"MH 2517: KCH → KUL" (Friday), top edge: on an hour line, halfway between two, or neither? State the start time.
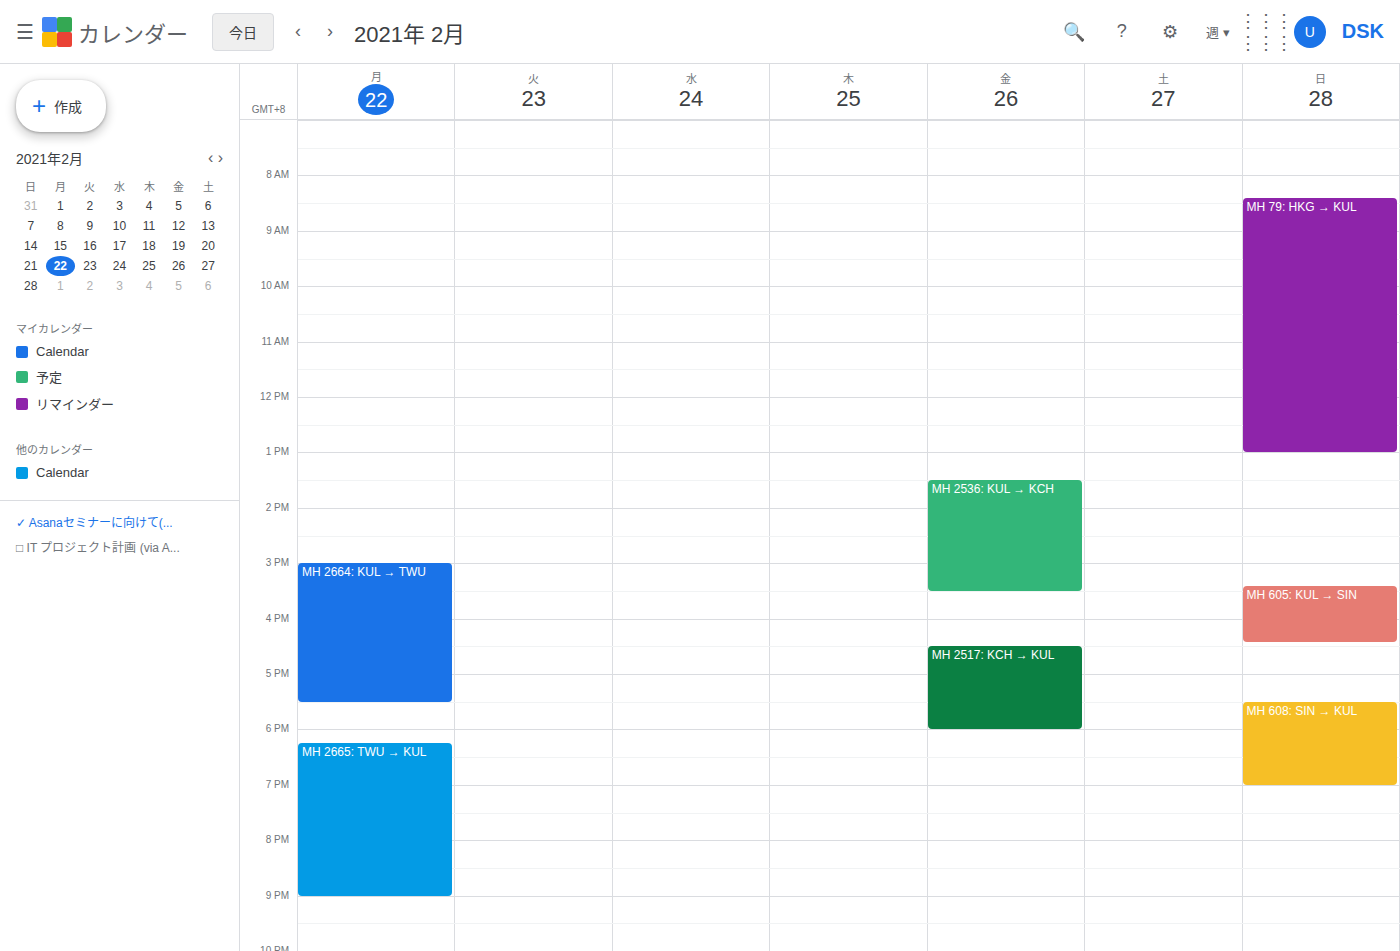
4:30 PM -- halfway between the 4 PM and 5 PM lines.